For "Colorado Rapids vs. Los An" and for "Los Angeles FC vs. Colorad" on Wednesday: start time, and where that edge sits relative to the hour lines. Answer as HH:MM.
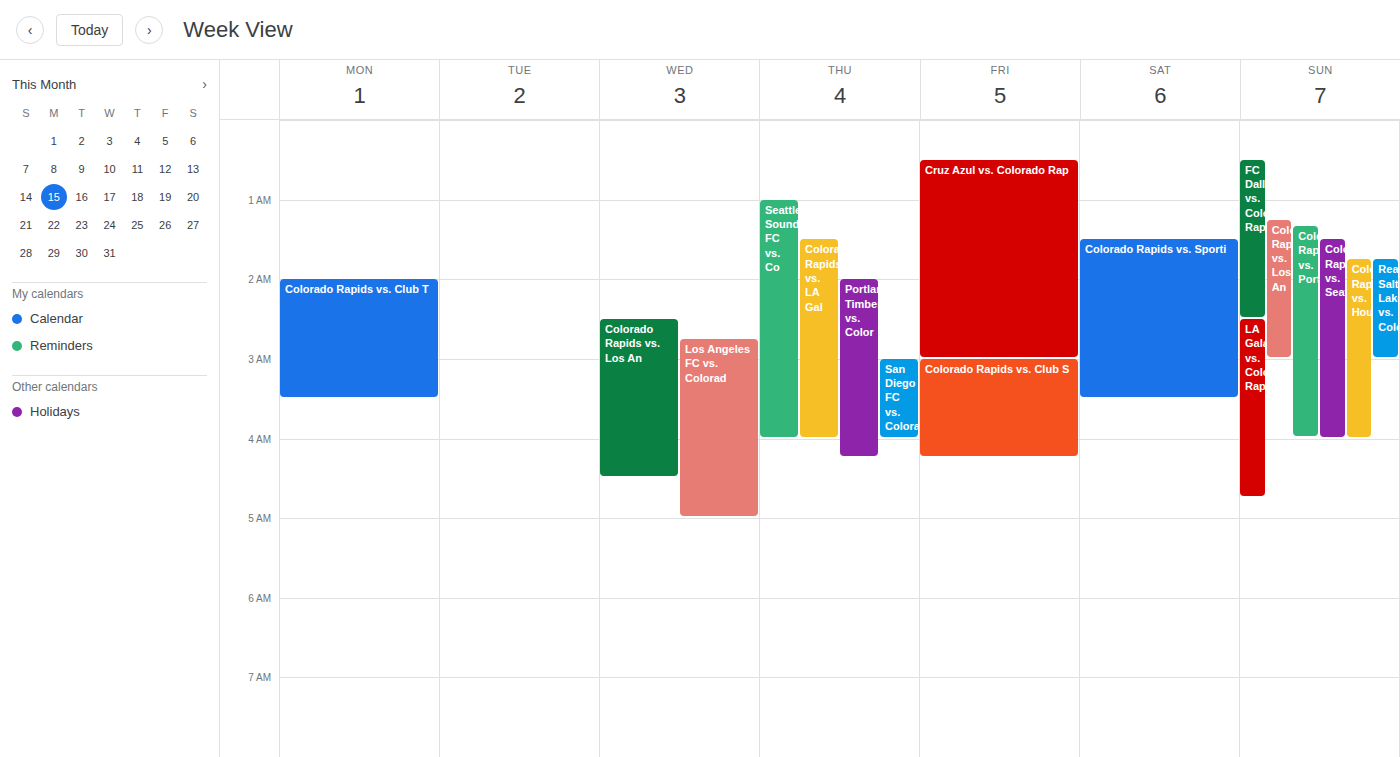
"Colorado Rapids vs. Los An": 02:30, halfway between the 02:00 and 03:00 lines. "Los Angeles FC vs. Colorad": 02:45, neither: three quarters of the way from the 02:00 line to the 03:00 line.